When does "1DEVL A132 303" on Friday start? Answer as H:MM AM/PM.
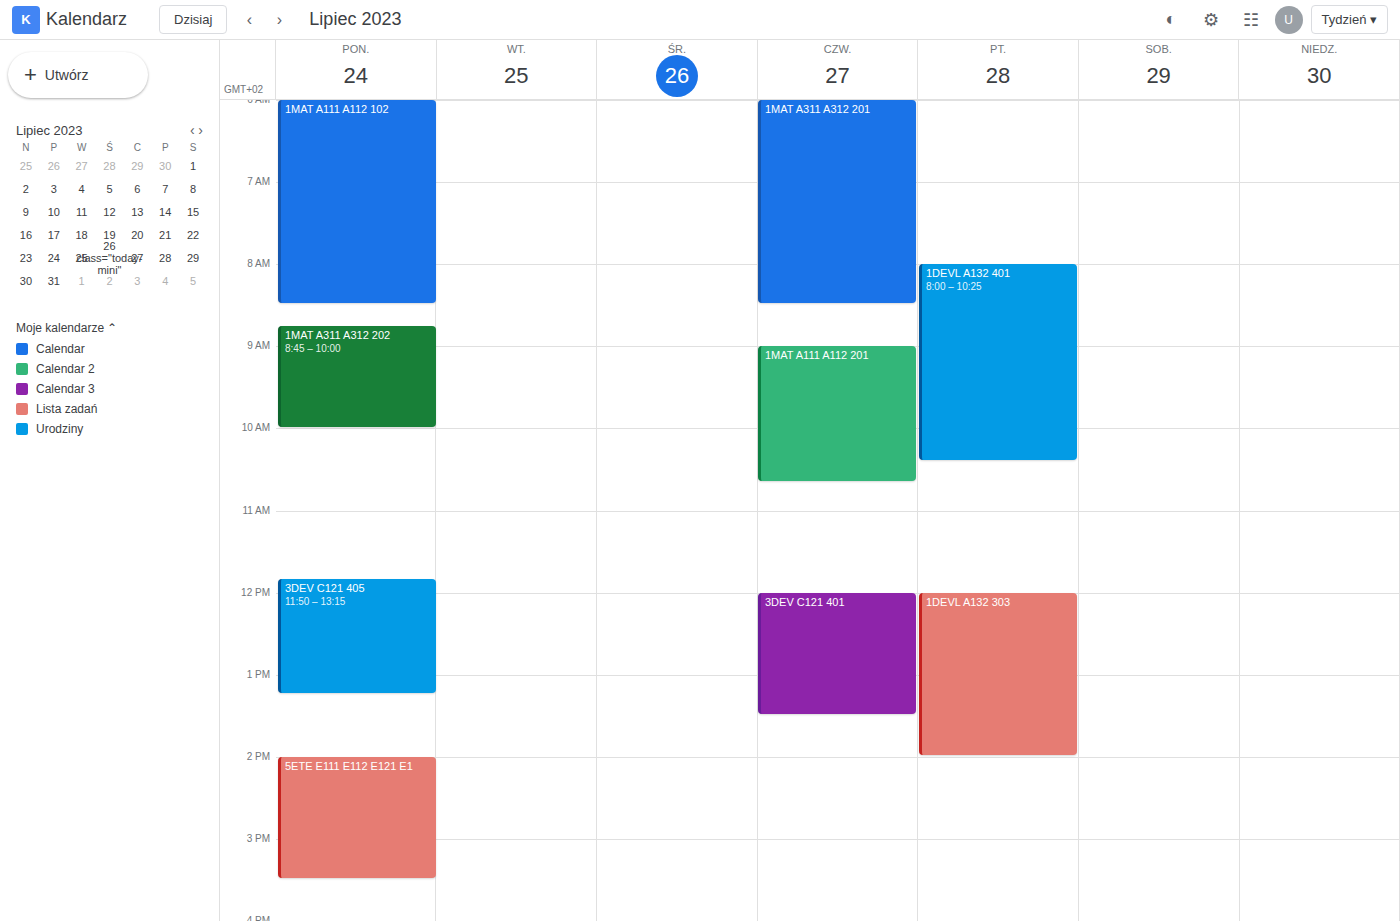
12:00 PM